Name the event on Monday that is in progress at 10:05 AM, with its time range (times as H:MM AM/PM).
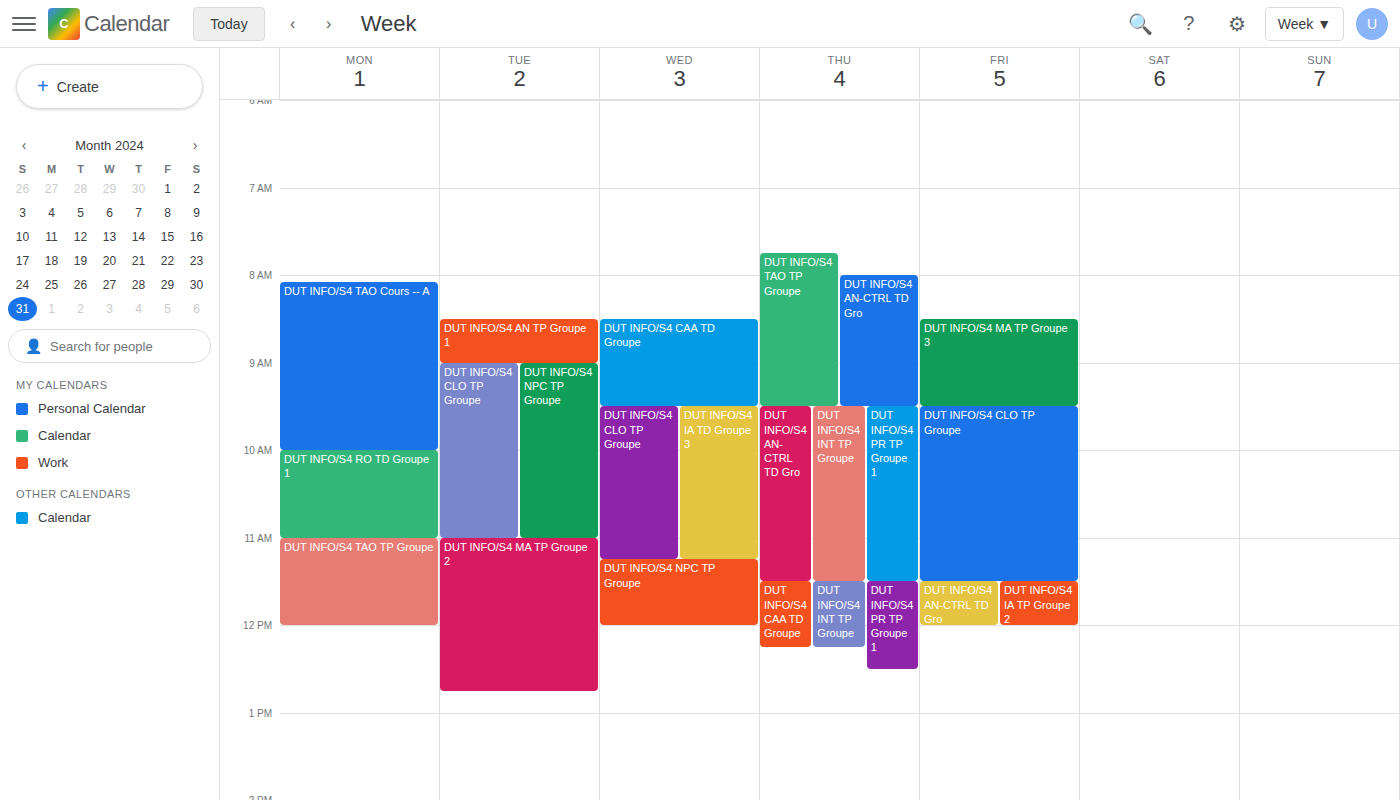
"DUT INFO/S4 RO TD Groupe 1", 10:00 AM to 11:00 AM